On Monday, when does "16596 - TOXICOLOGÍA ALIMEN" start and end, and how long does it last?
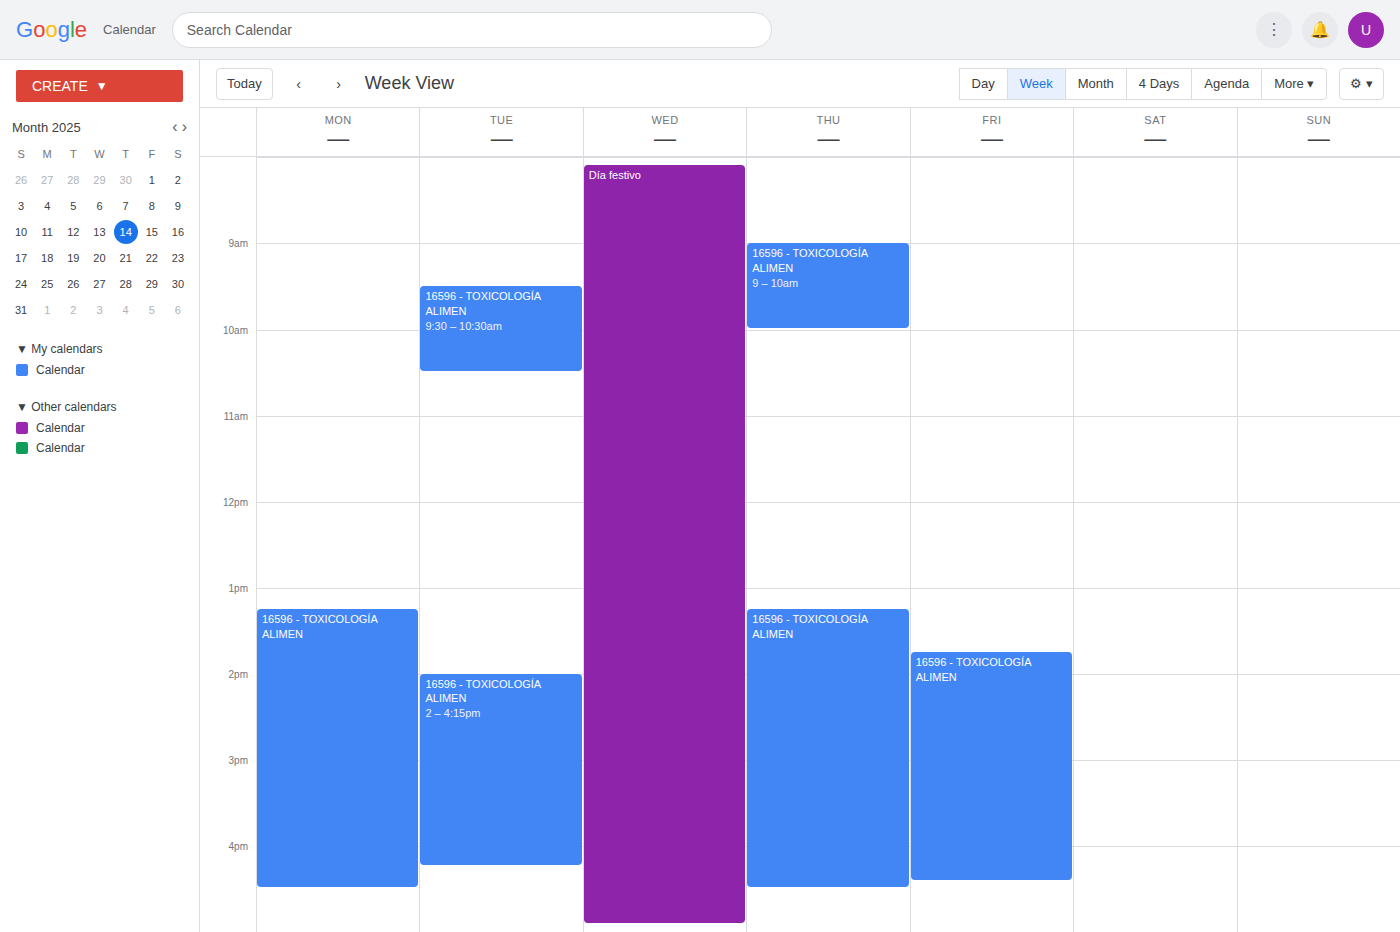
1:15 PM to 4:30 PM, 3 hours 15 minutes